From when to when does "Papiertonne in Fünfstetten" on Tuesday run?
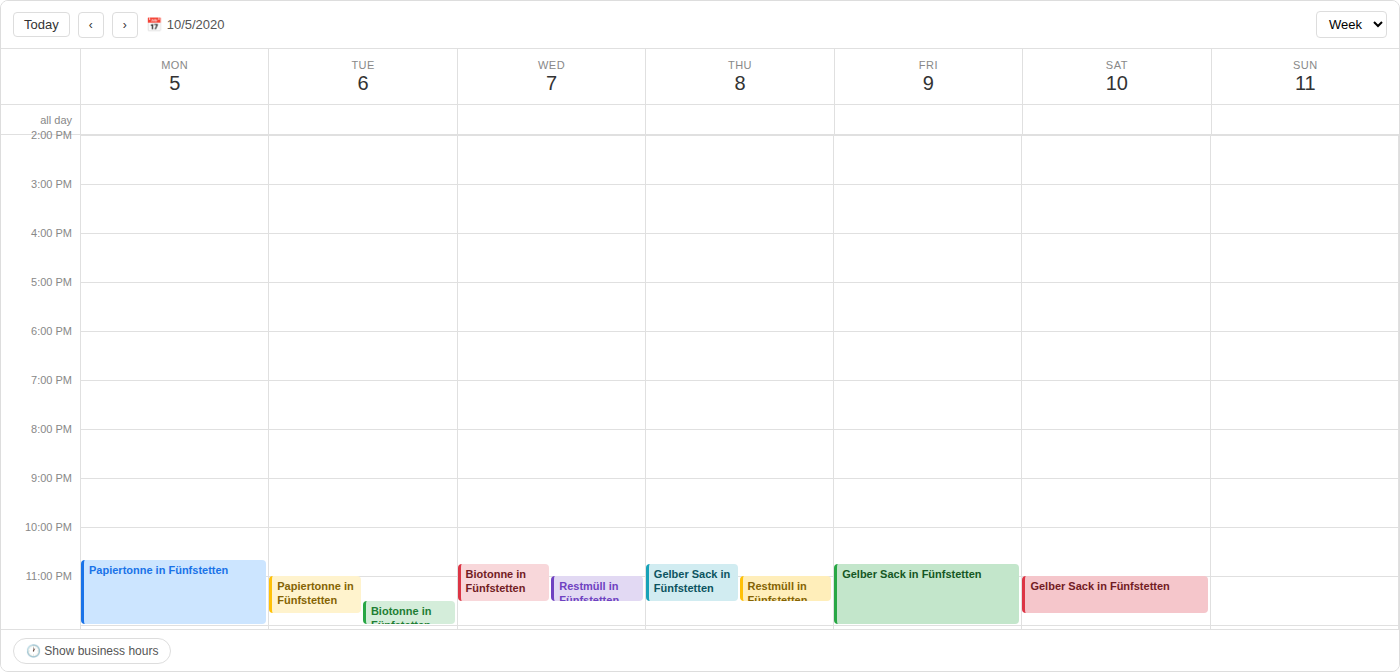
11:00 PM to 11:45 PM